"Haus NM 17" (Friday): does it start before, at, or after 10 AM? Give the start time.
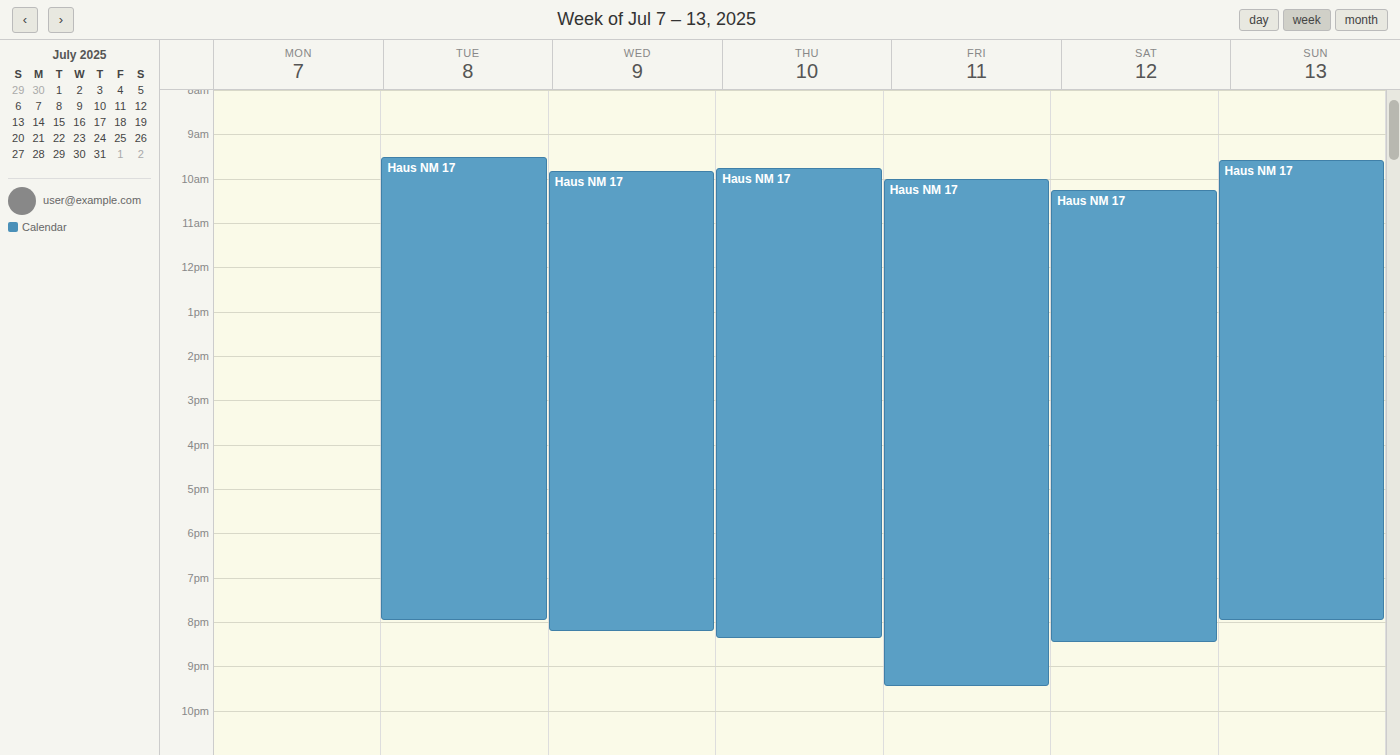
10:00 AM -- exactly at 10 AM, on the 10 AM line.